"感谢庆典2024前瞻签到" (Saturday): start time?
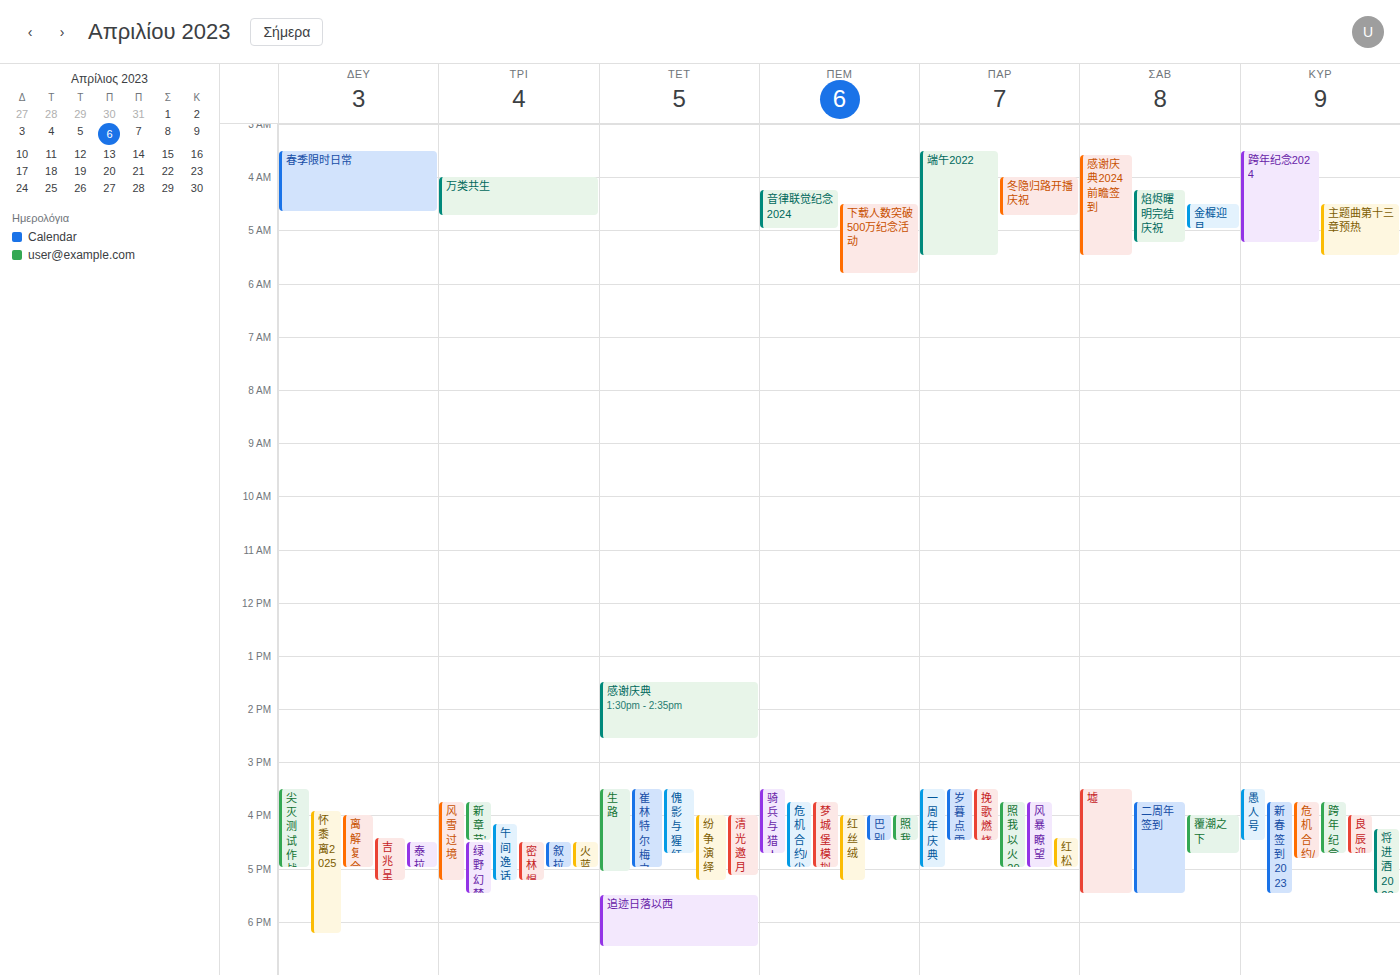
3:35 AM